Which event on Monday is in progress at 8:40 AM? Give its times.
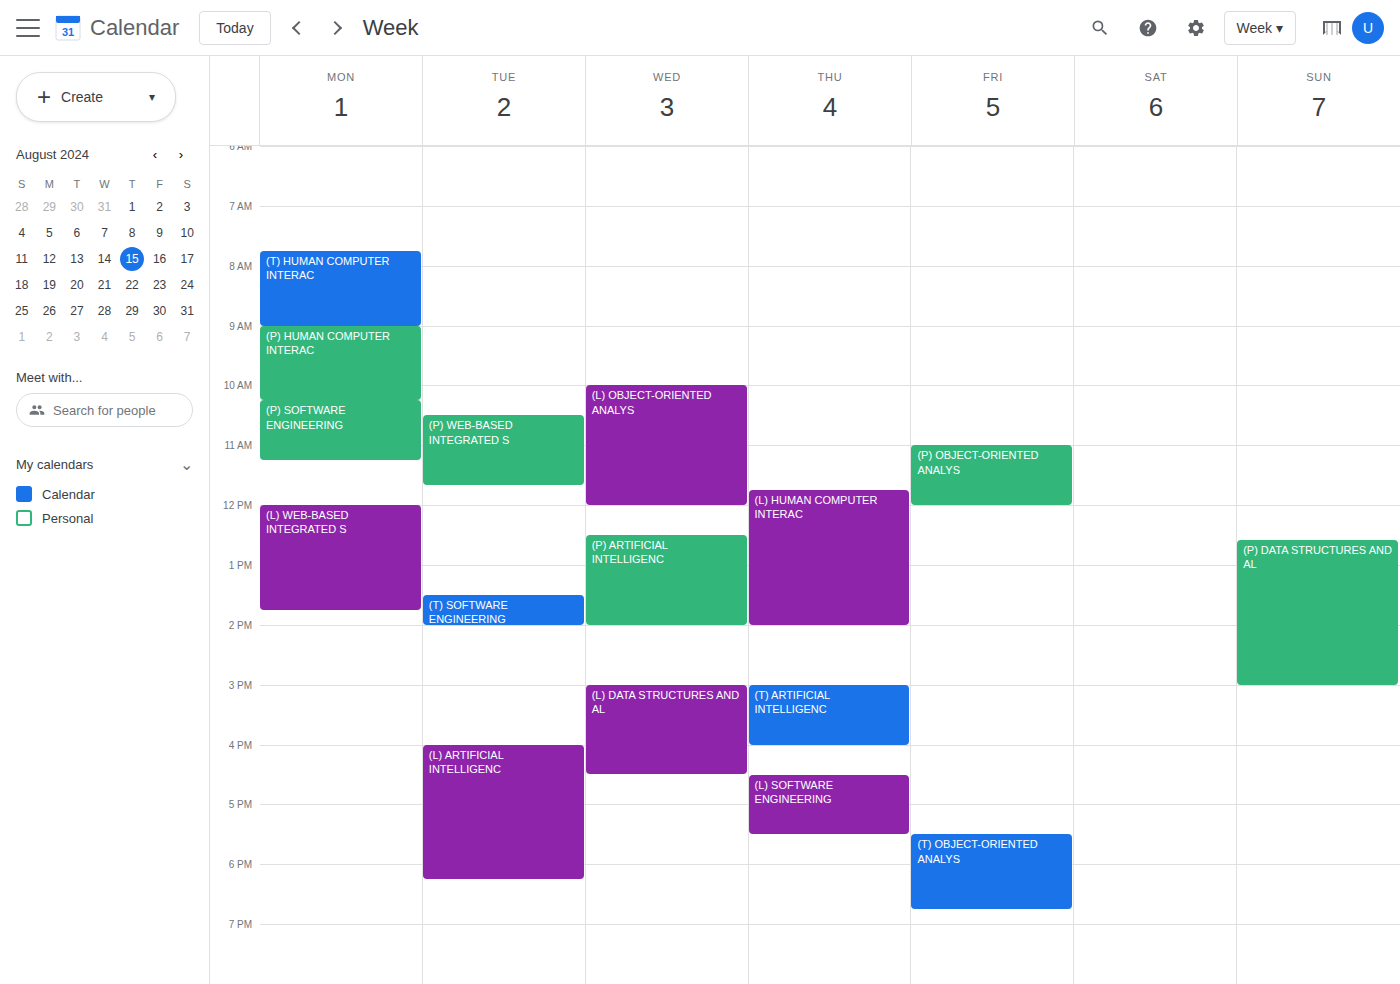
"(T) HUMAN COMPUTER INTERAC", 7:45 AM to 9:00 AM